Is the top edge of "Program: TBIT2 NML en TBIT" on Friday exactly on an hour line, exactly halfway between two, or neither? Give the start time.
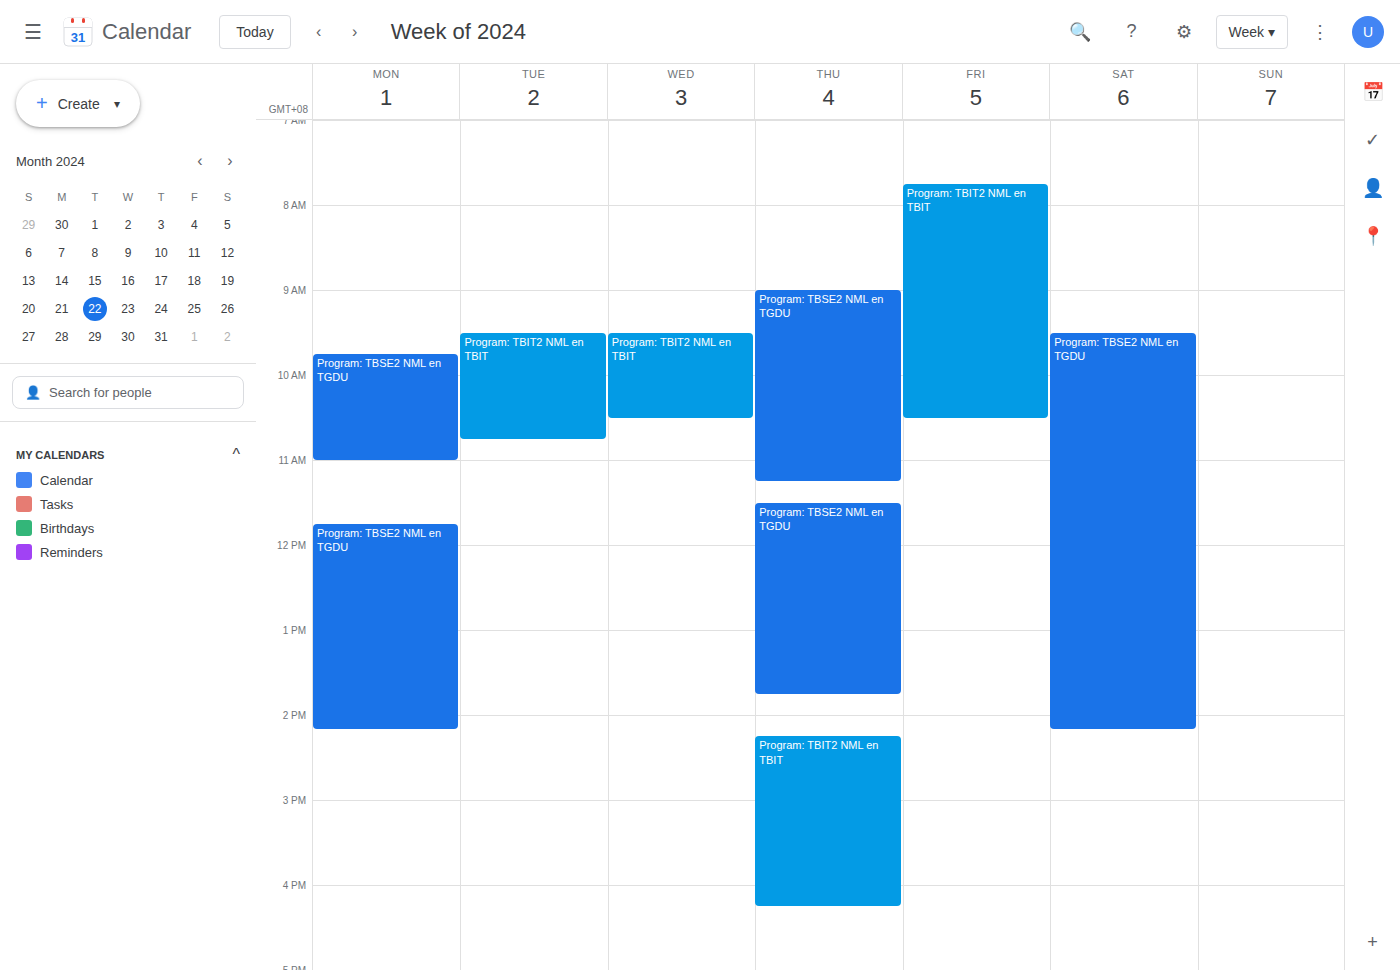
7:45 AM -- neither: three quarters of the way from the 7 AM line to the 8 AM line.